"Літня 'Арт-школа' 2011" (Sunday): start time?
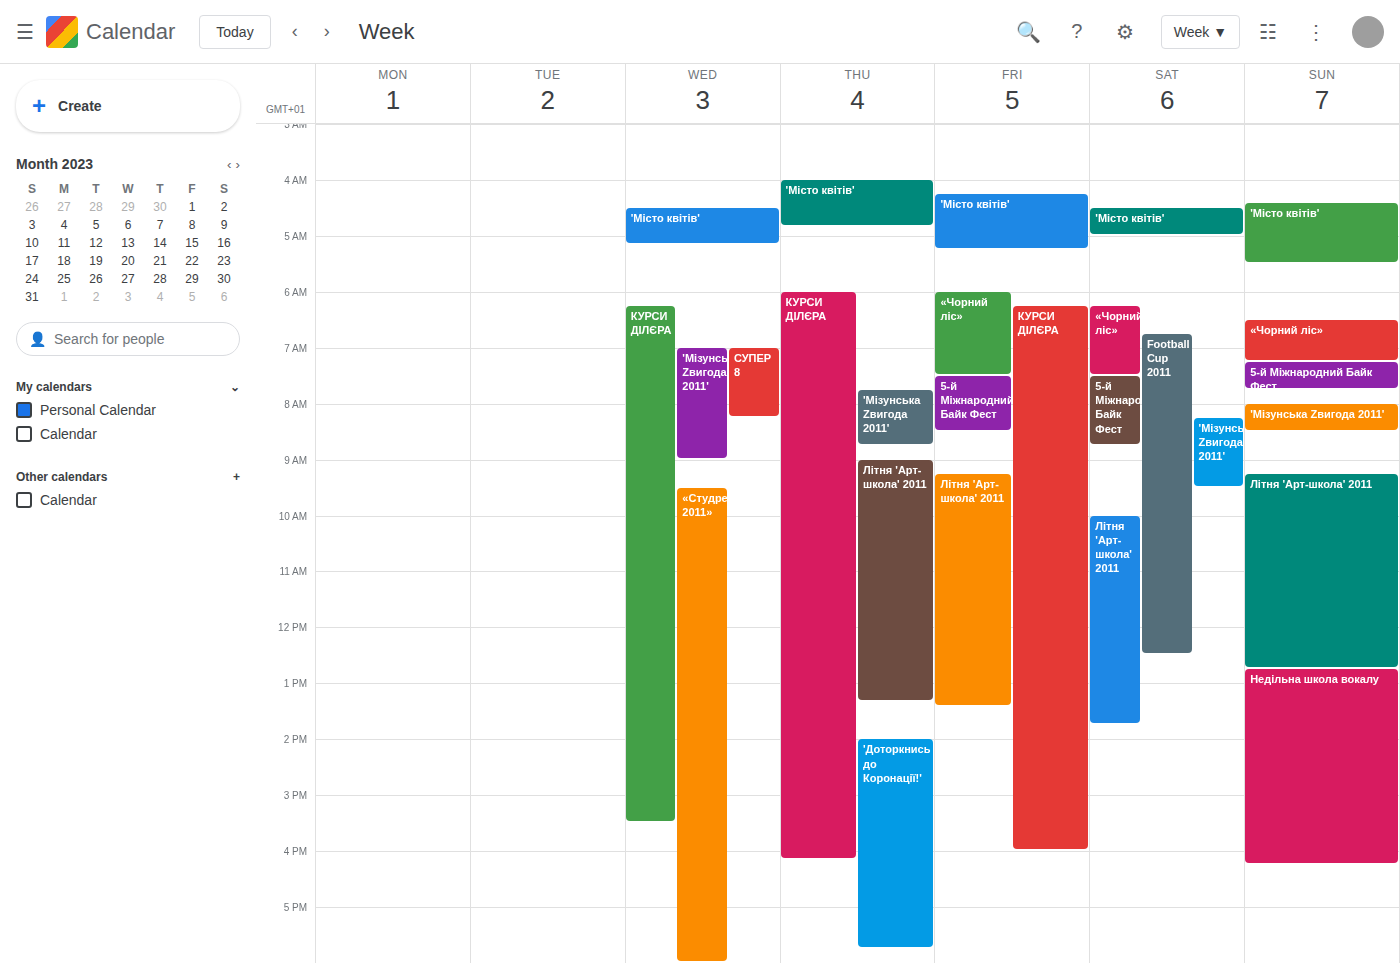
9:15 AM